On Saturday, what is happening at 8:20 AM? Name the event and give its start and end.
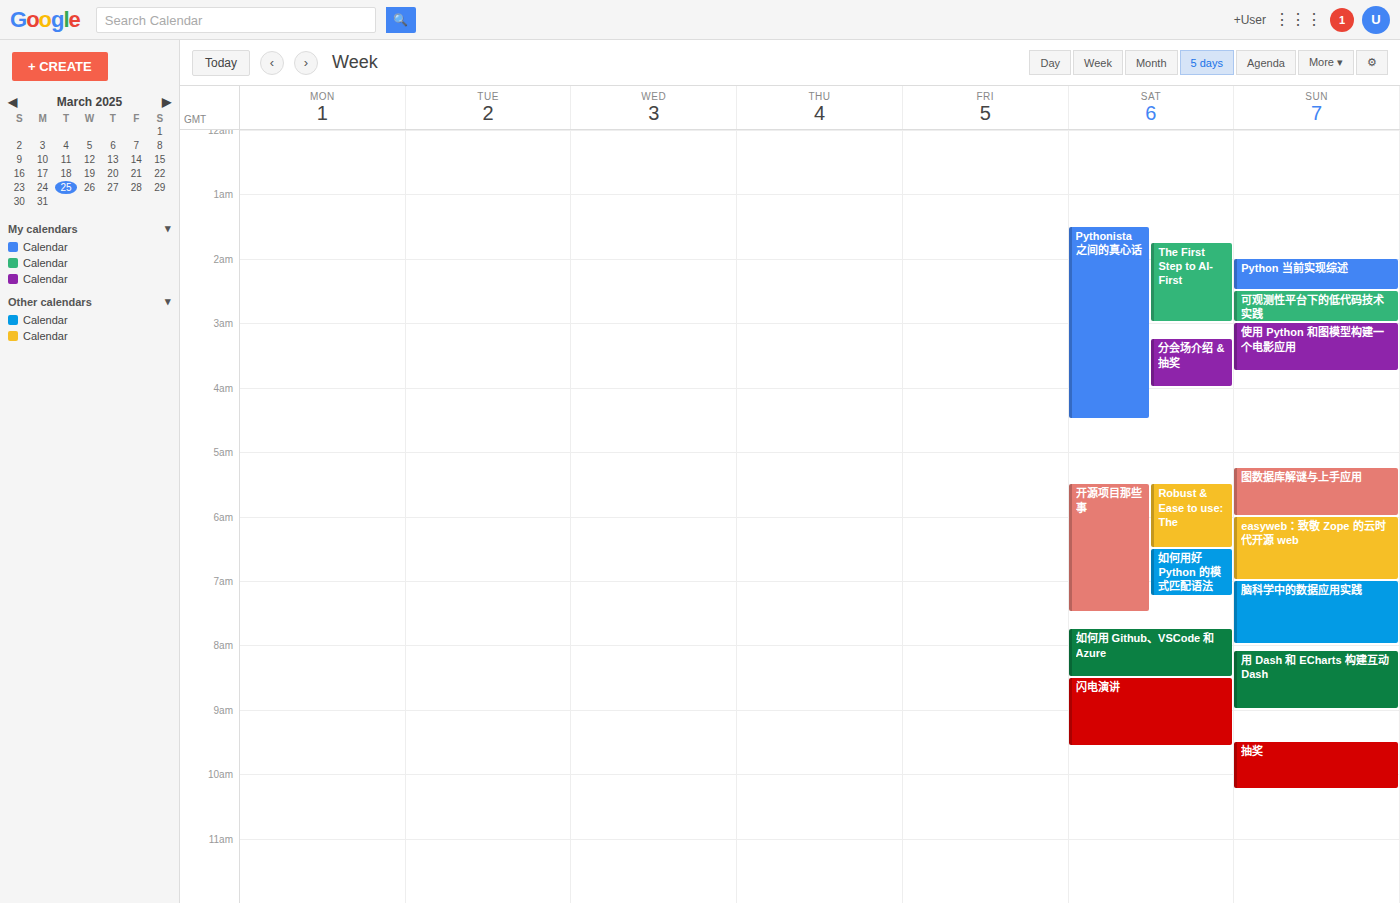
"如何用 Github、VSCode 和 Azure", 7:45 AM to 8:30 AM